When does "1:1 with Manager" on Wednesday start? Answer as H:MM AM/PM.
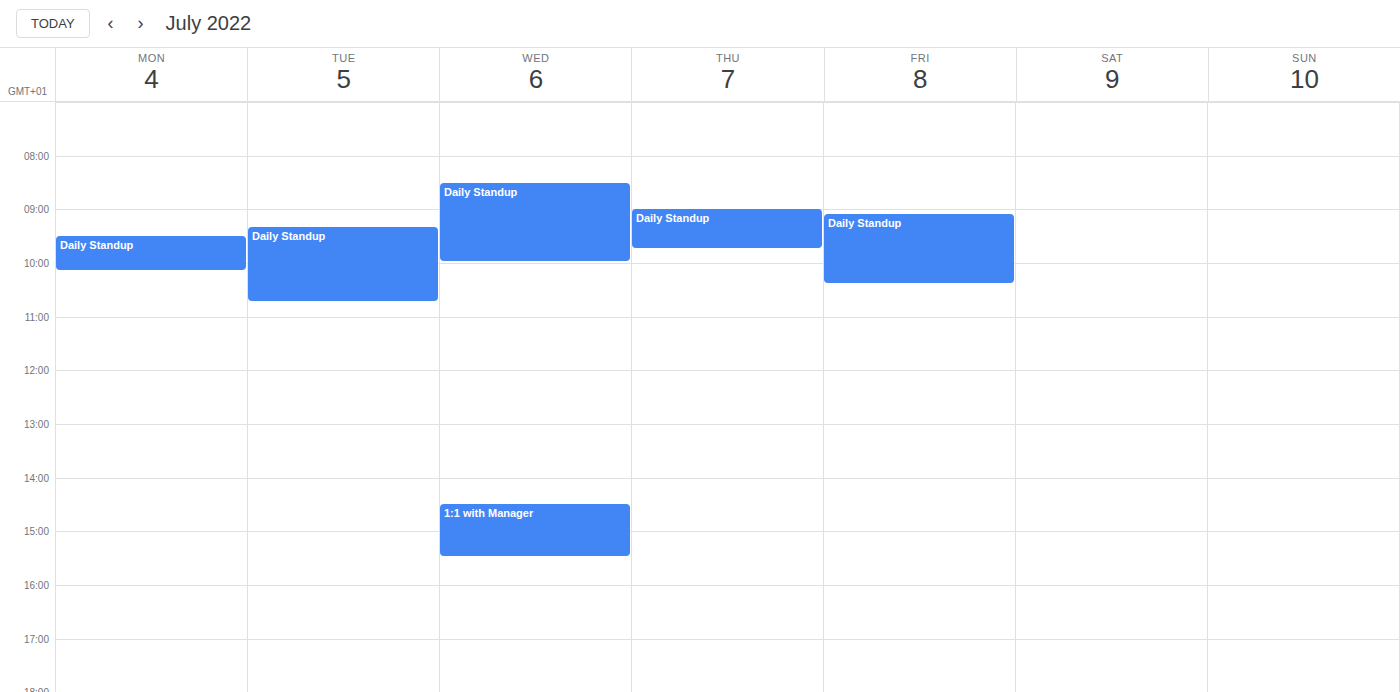
2:30 PM